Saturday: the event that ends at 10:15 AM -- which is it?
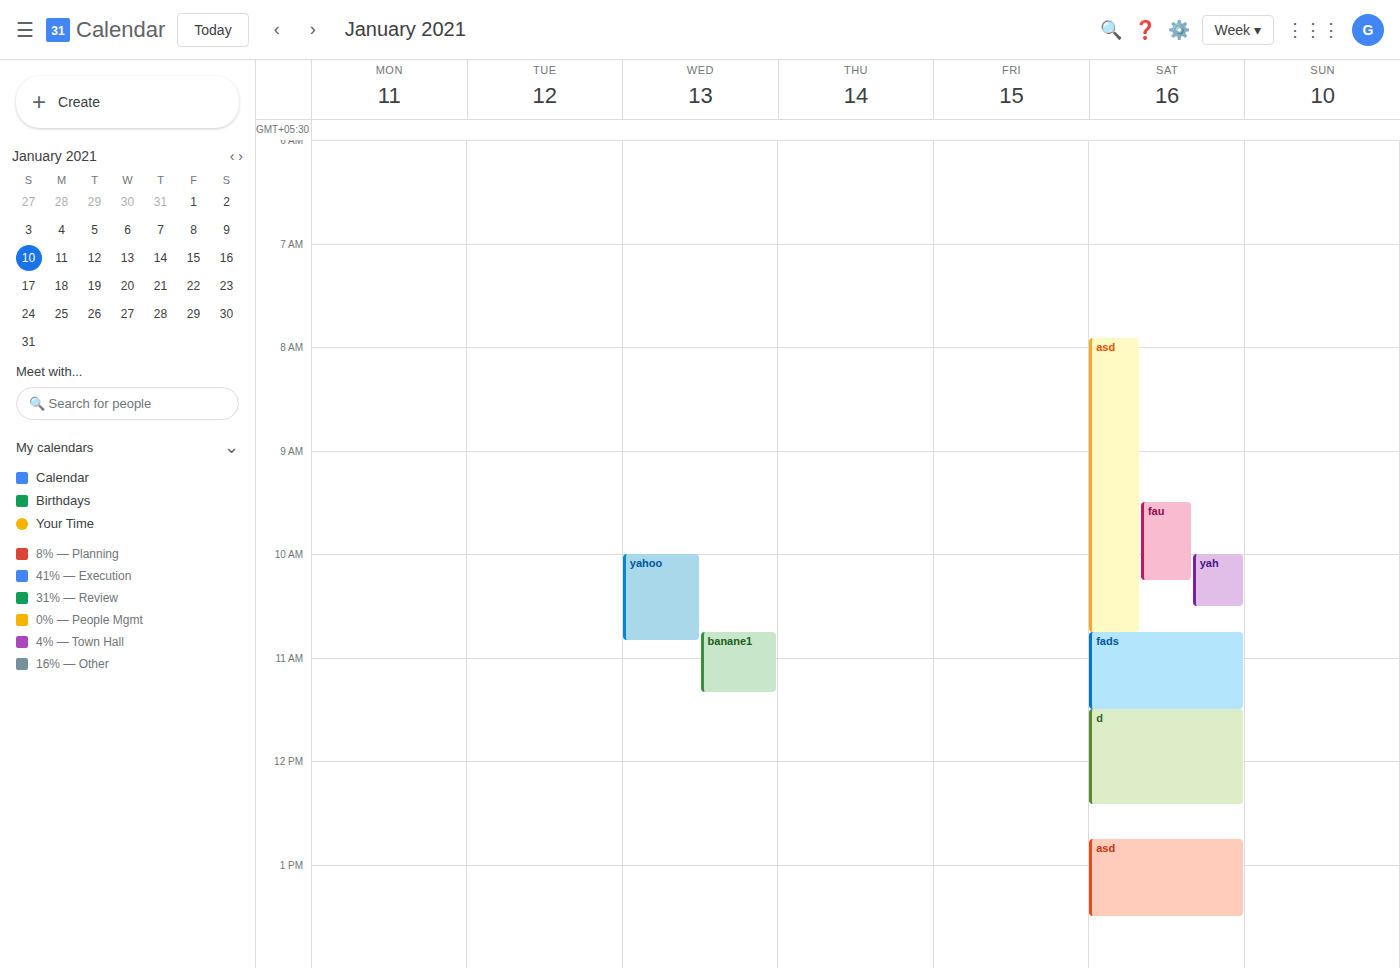
"fau"